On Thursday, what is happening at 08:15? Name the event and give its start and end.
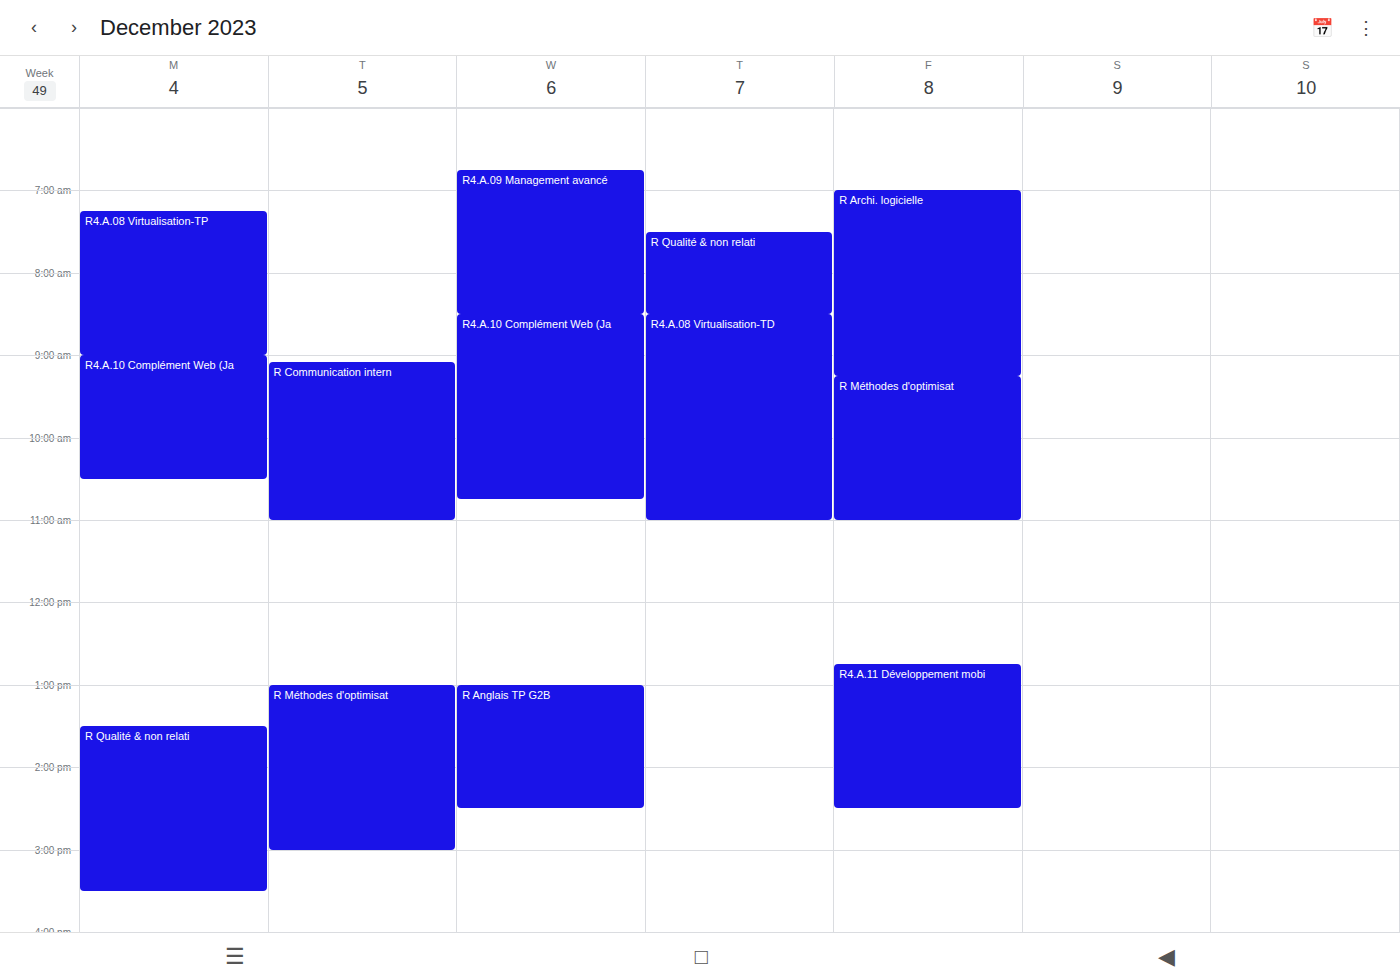
"R Qualité & non relati", 07:30 to 08:30